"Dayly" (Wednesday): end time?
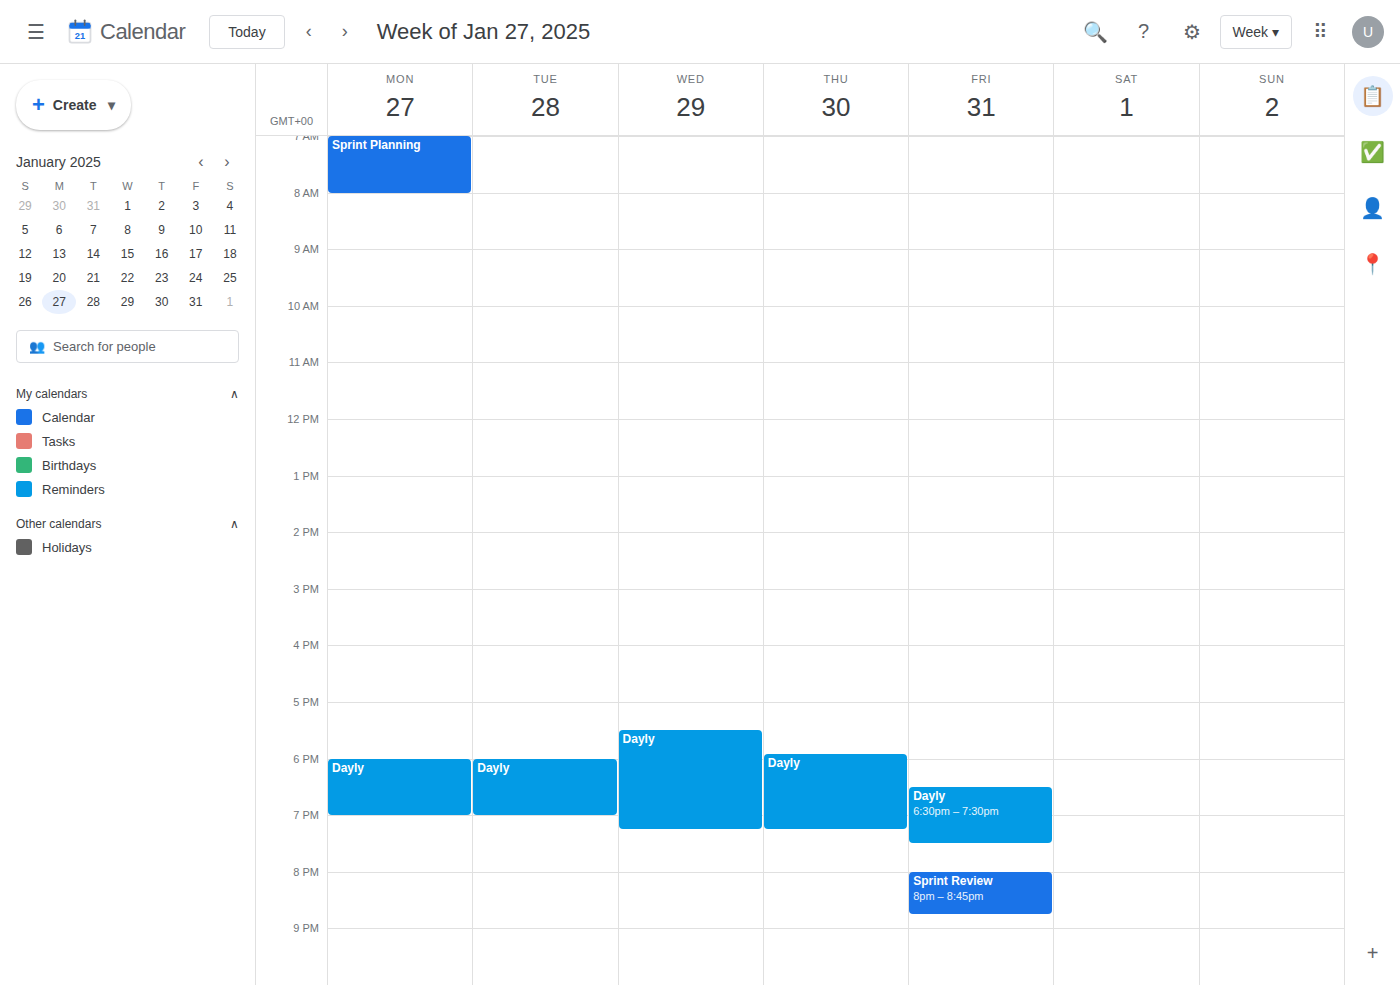
7:15 PM